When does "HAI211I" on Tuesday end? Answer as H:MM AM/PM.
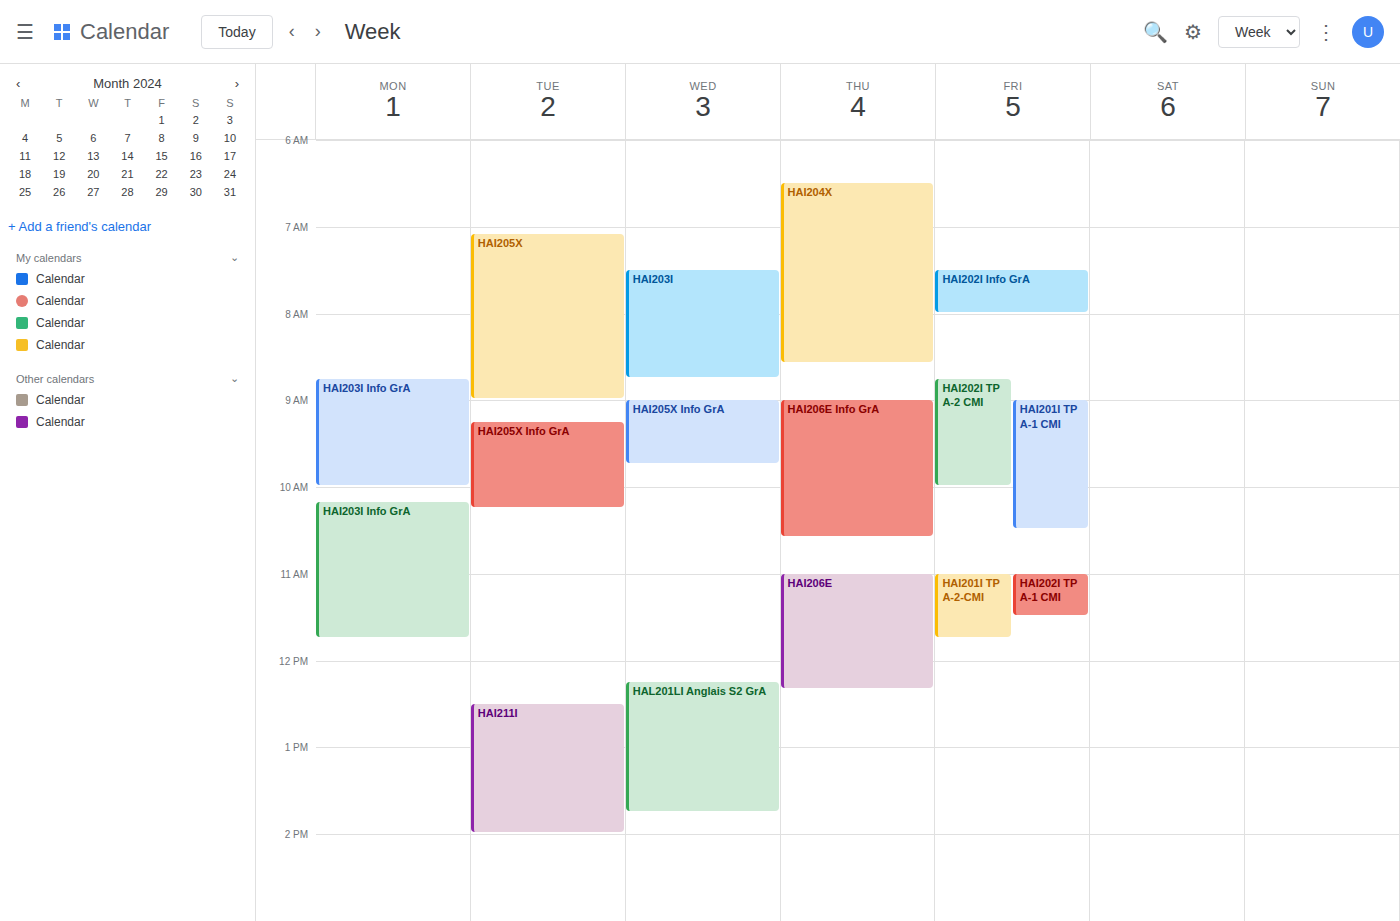
2:00 PM